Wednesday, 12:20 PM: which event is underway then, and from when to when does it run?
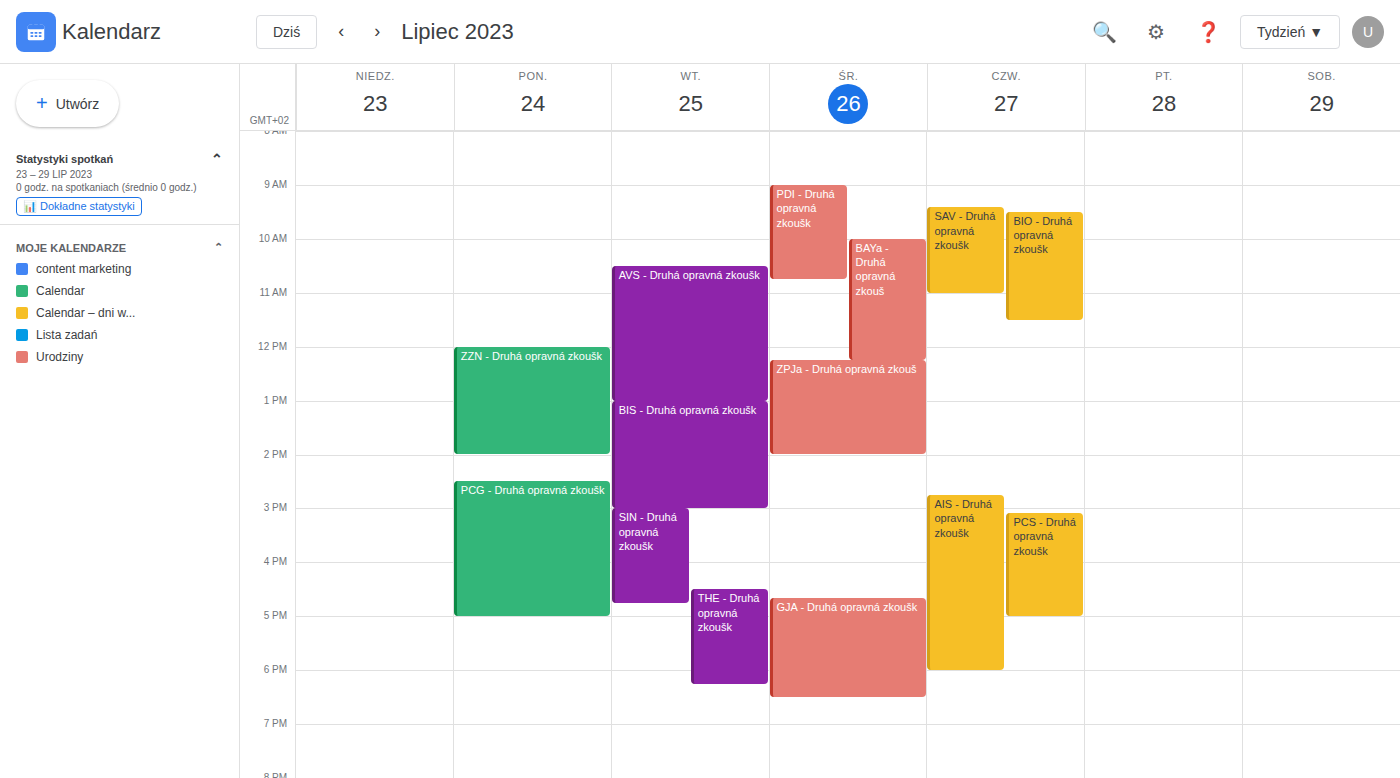
"ZPJa - Druhá opravná zkouš", 12:15 PM to 2:00 PM